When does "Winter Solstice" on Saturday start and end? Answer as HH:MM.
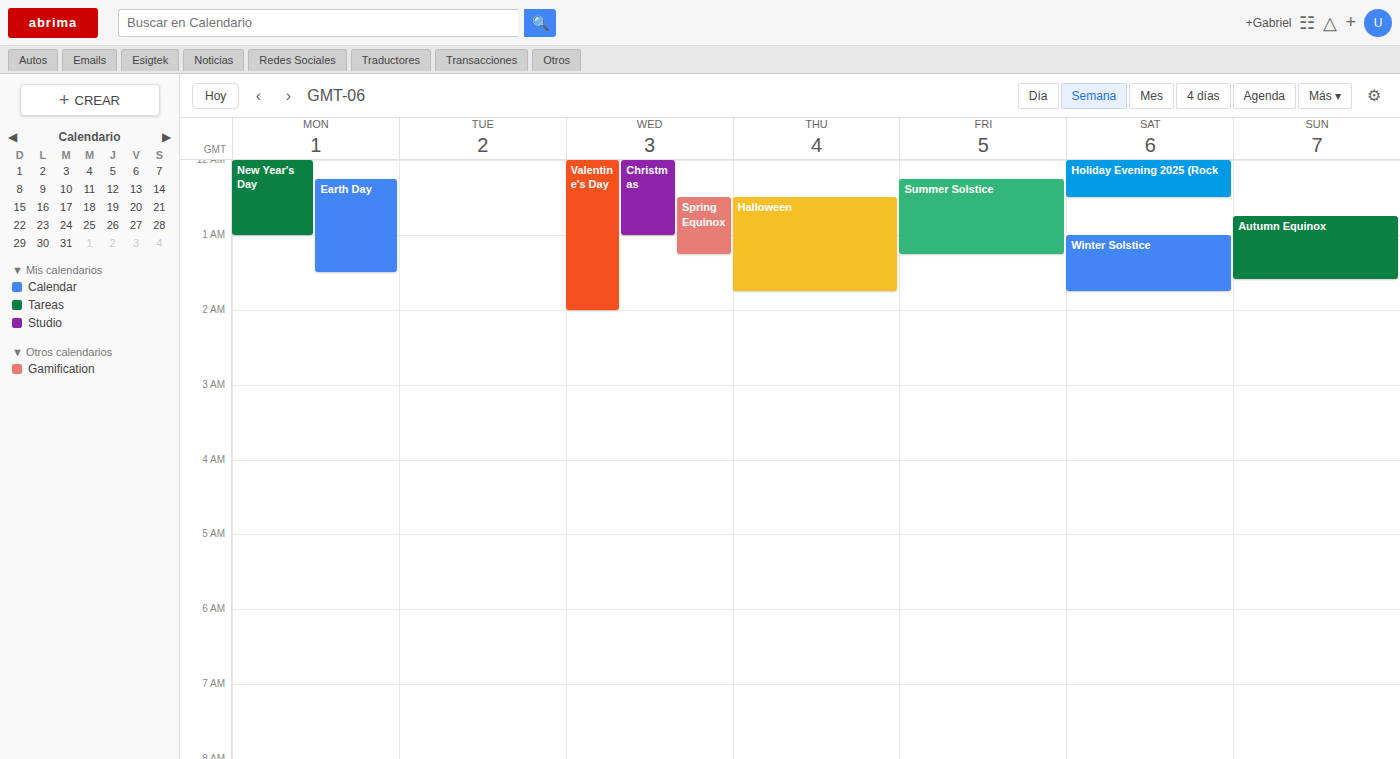
01:00 to 01:45